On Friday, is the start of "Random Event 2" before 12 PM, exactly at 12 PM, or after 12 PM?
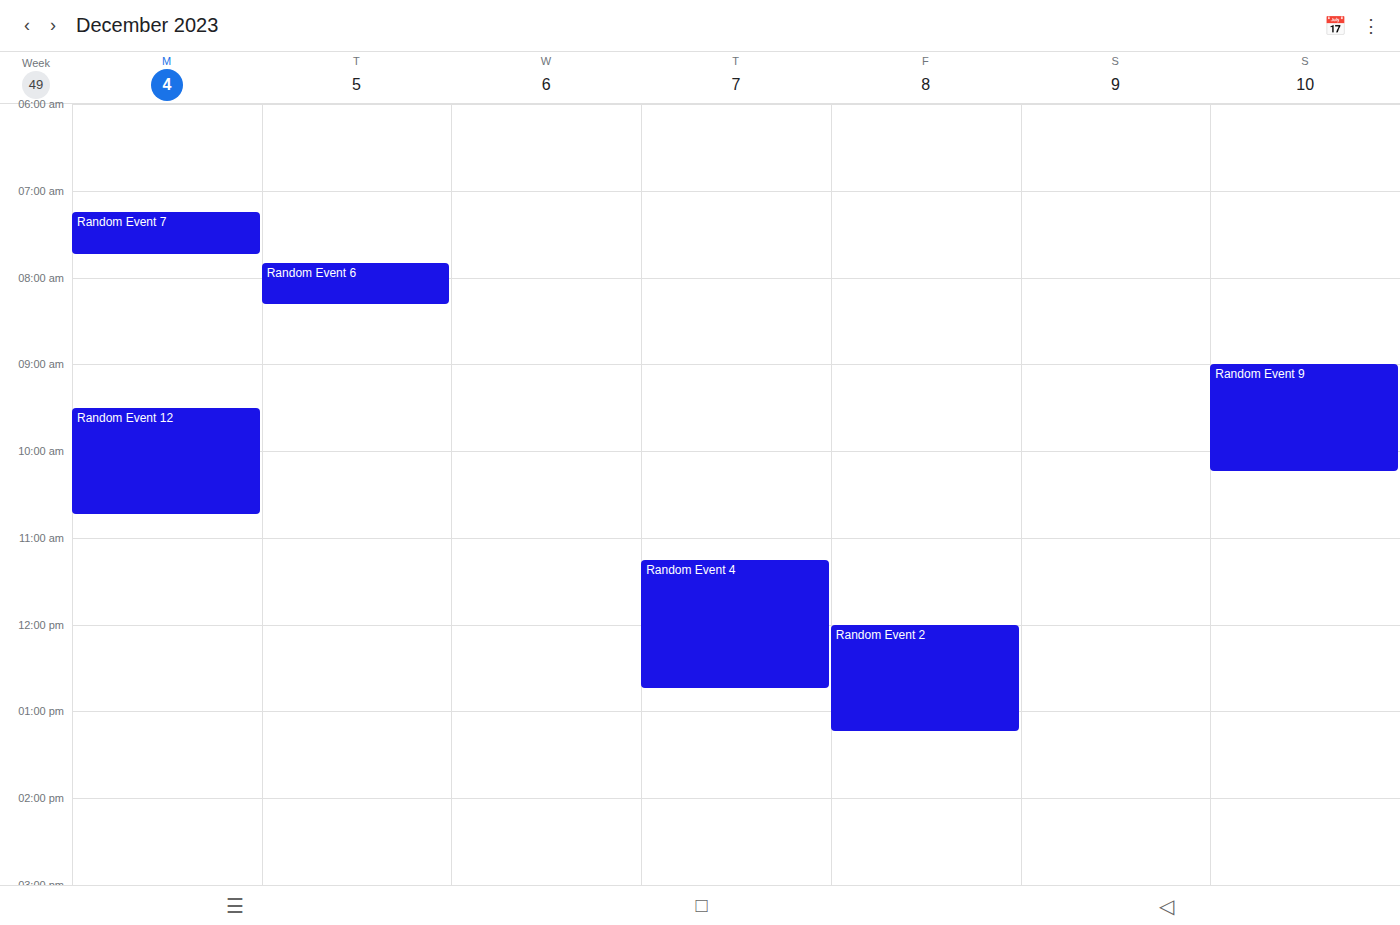
12:00 PM -- exactly at 12 PM, on the 12 PM line.